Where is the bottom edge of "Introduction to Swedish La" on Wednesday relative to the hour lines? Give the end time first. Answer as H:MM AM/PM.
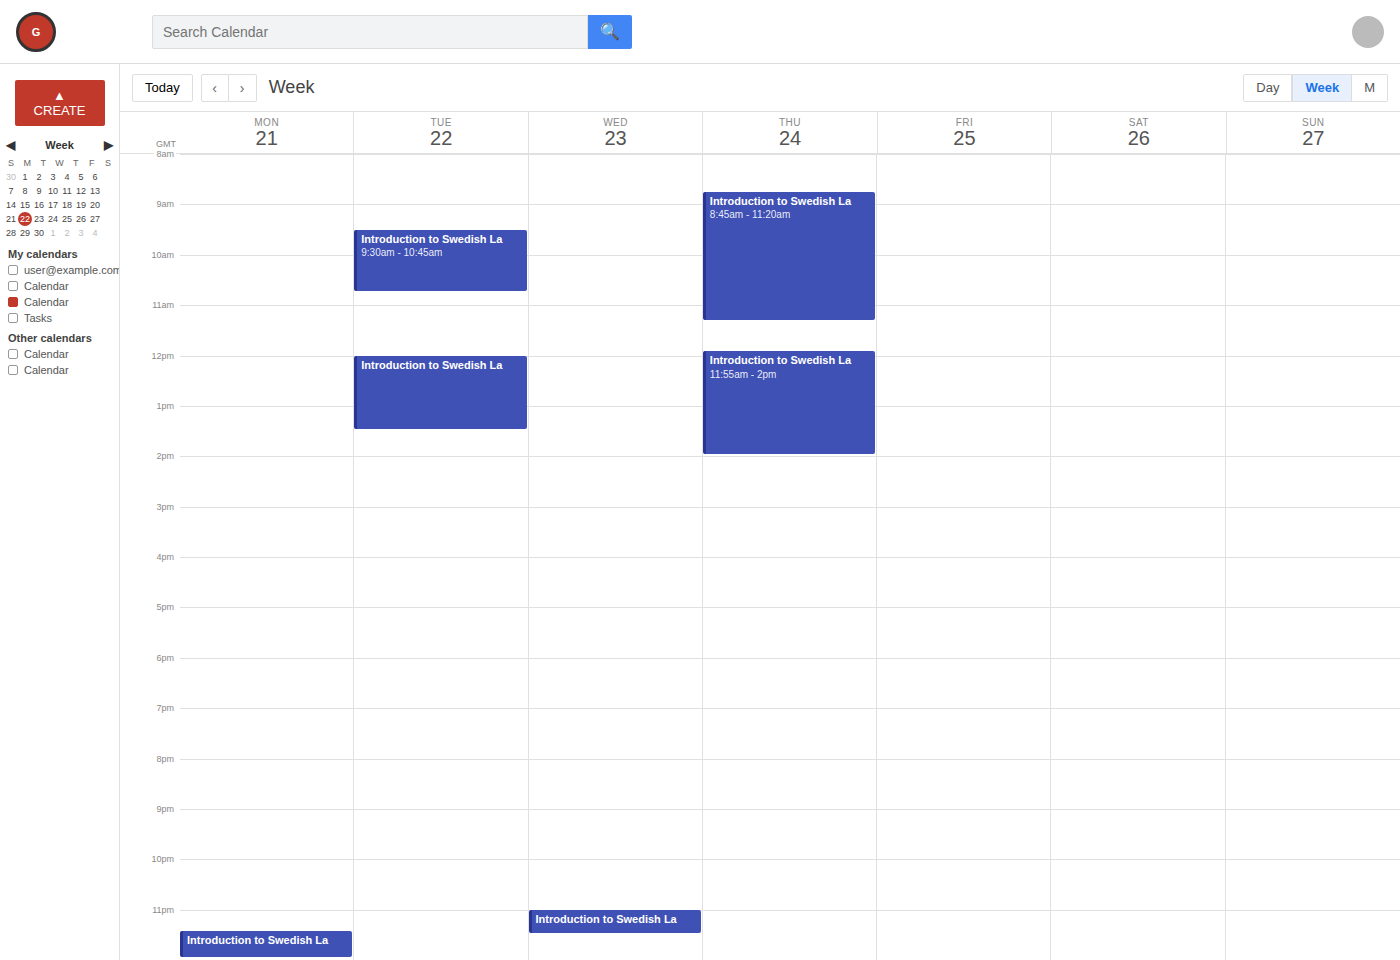
11:30 PM -- halfway between the 11 PM and 12 AM lines.